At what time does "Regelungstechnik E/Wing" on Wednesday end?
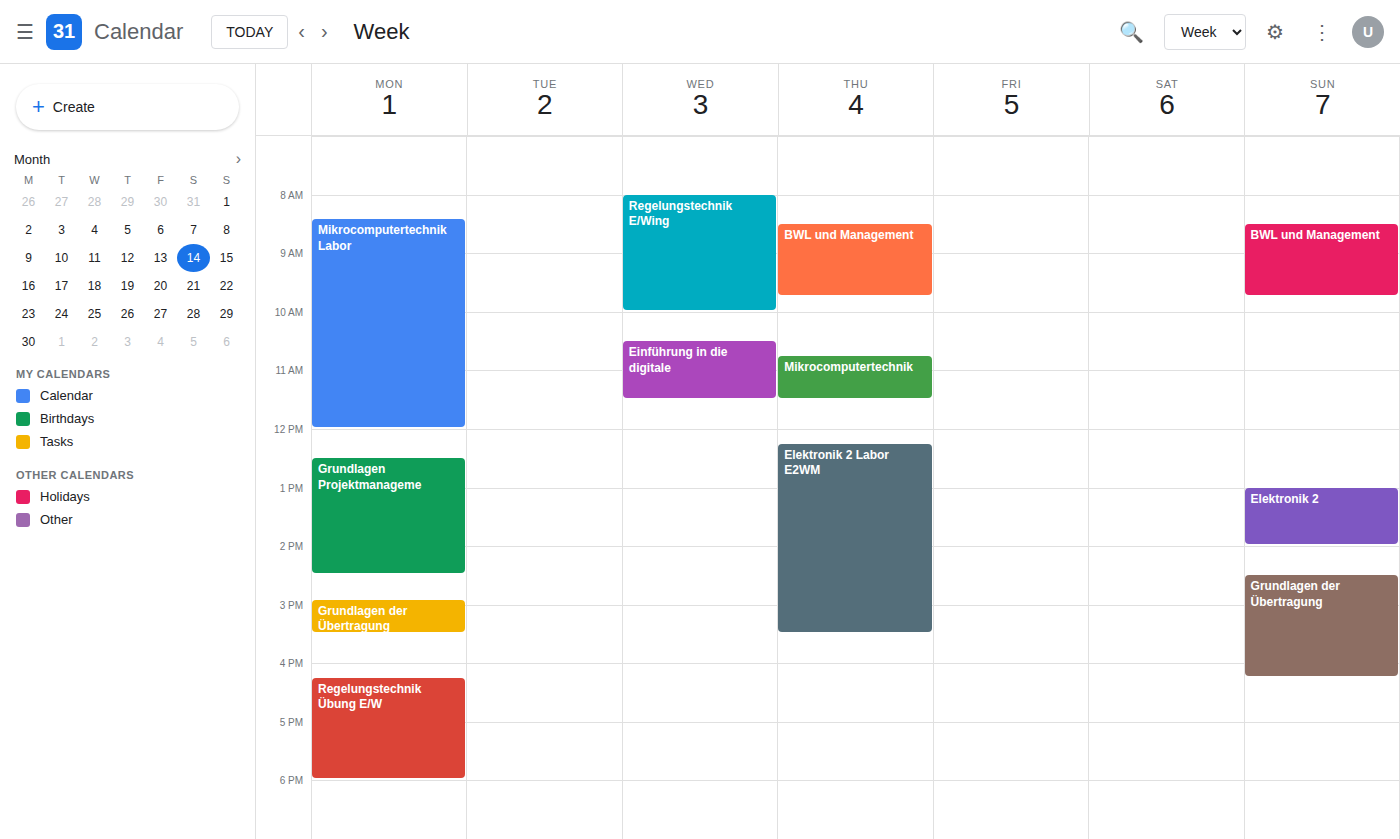
10:00 AM